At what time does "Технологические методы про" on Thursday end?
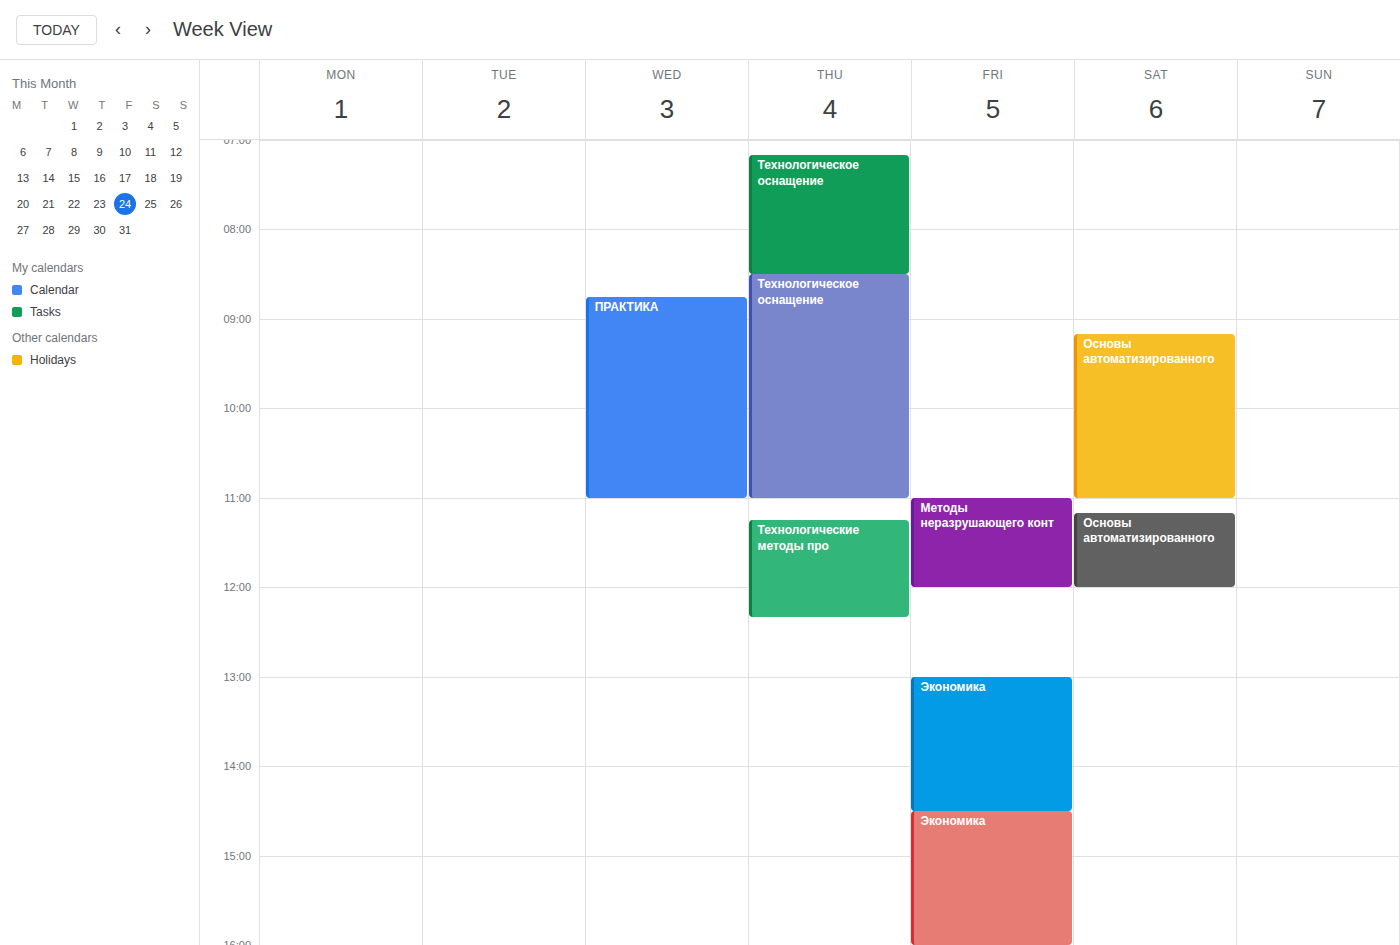
12:20 PM